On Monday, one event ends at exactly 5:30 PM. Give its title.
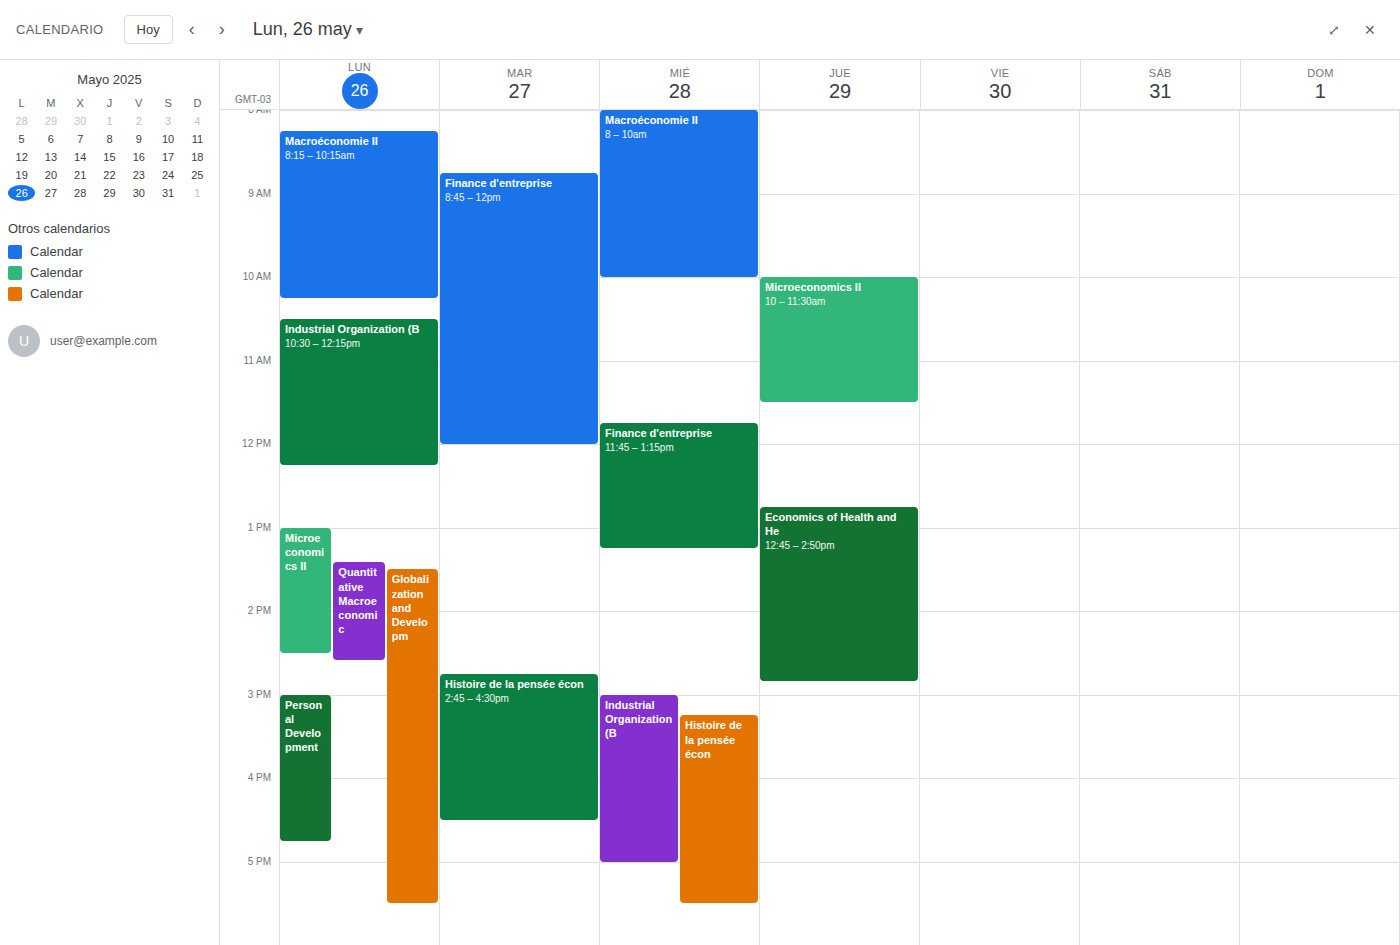
"Globalization and Developm"